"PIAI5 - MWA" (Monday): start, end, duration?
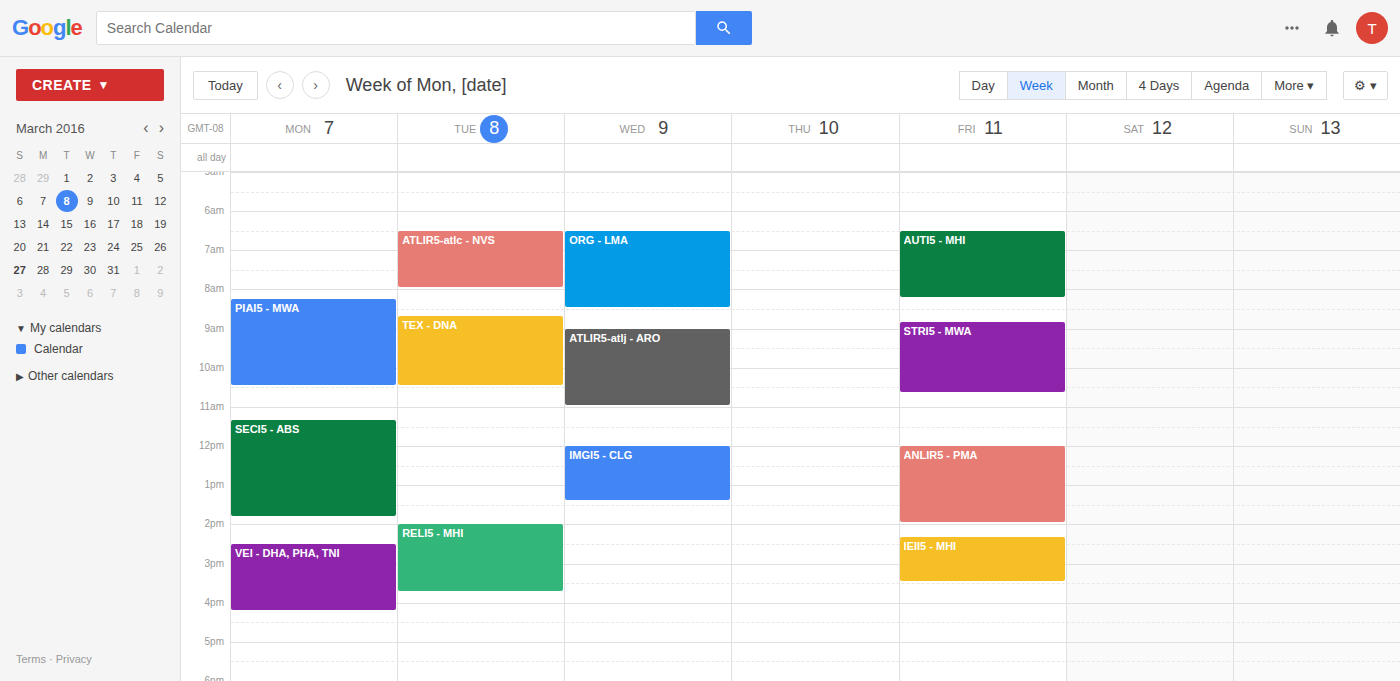
8:15 AM to 10:30 AM, 2 hours 15 minutes